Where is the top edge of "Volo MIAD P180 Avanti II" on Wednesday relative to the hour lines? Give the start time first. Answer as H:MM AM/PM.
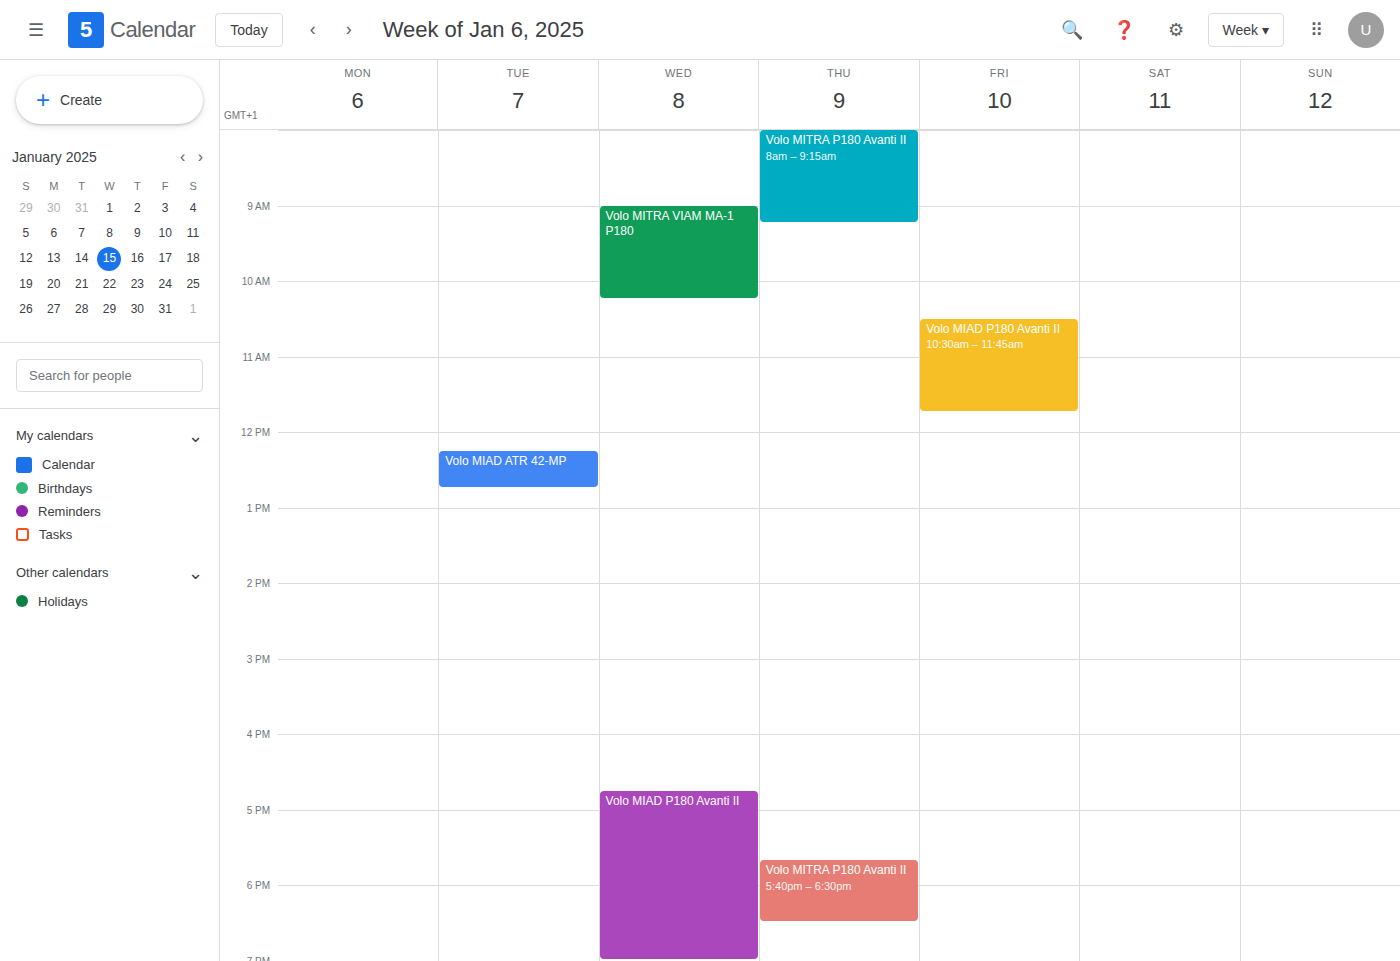
4:45 PM -- neither: three quarters of the way from the 4 PM line to the 5 PM line.